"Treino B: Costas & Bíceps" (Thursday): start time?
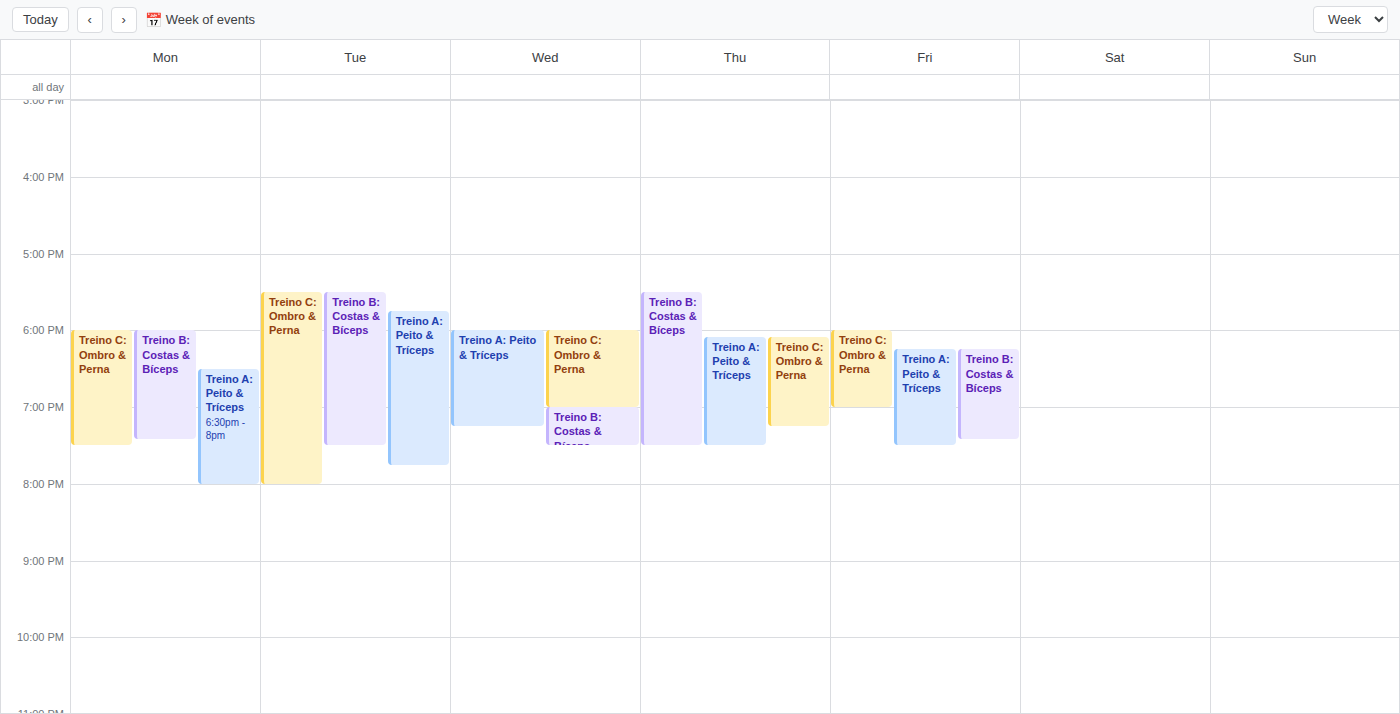
5:30 PM